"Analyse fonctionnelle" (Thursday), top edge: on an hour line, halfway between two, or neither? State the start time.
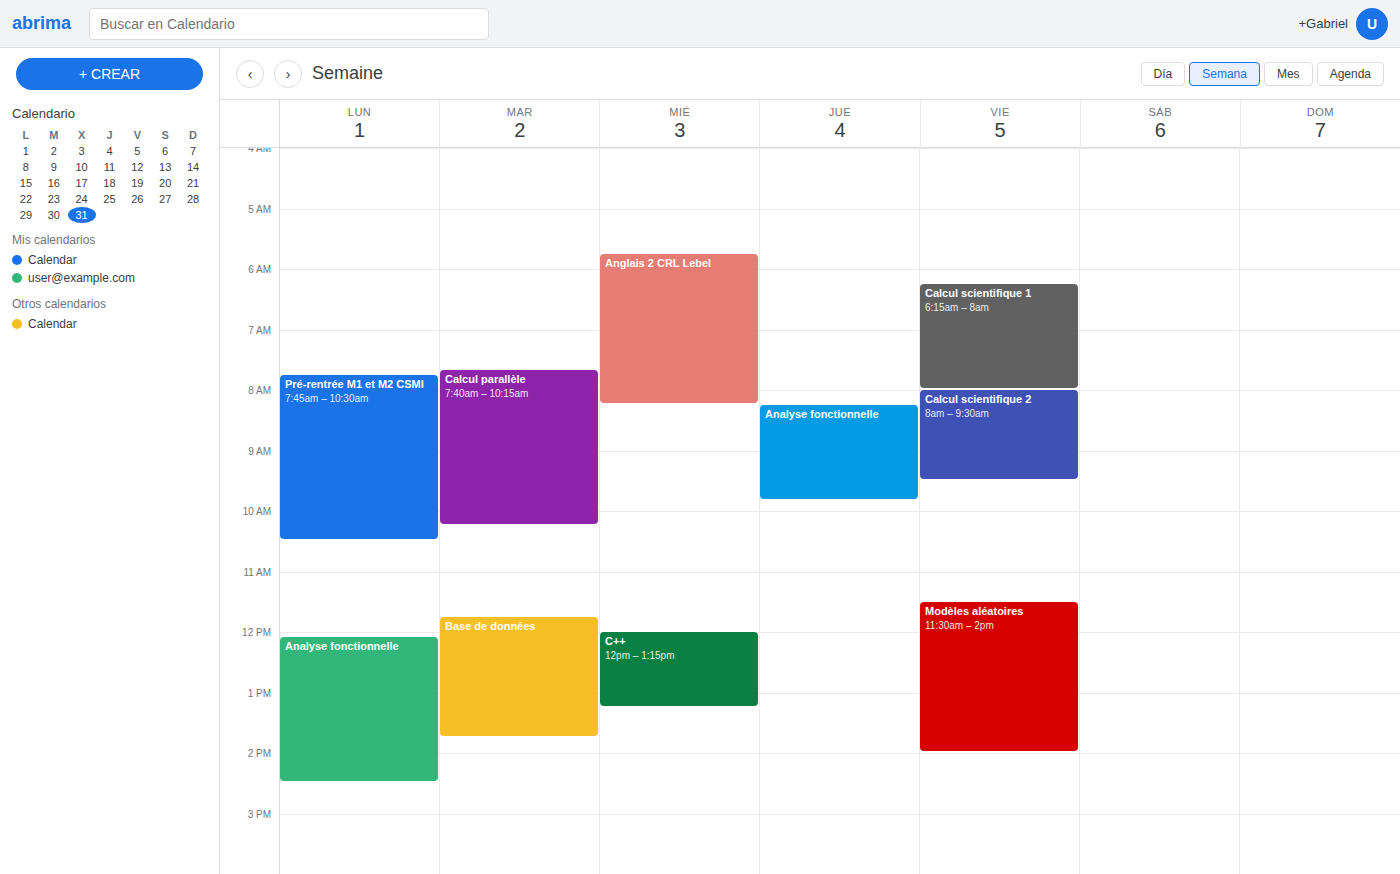
8:15 AM -- neither: a quarter of the way from the 8 AM line to the 9 AM line.